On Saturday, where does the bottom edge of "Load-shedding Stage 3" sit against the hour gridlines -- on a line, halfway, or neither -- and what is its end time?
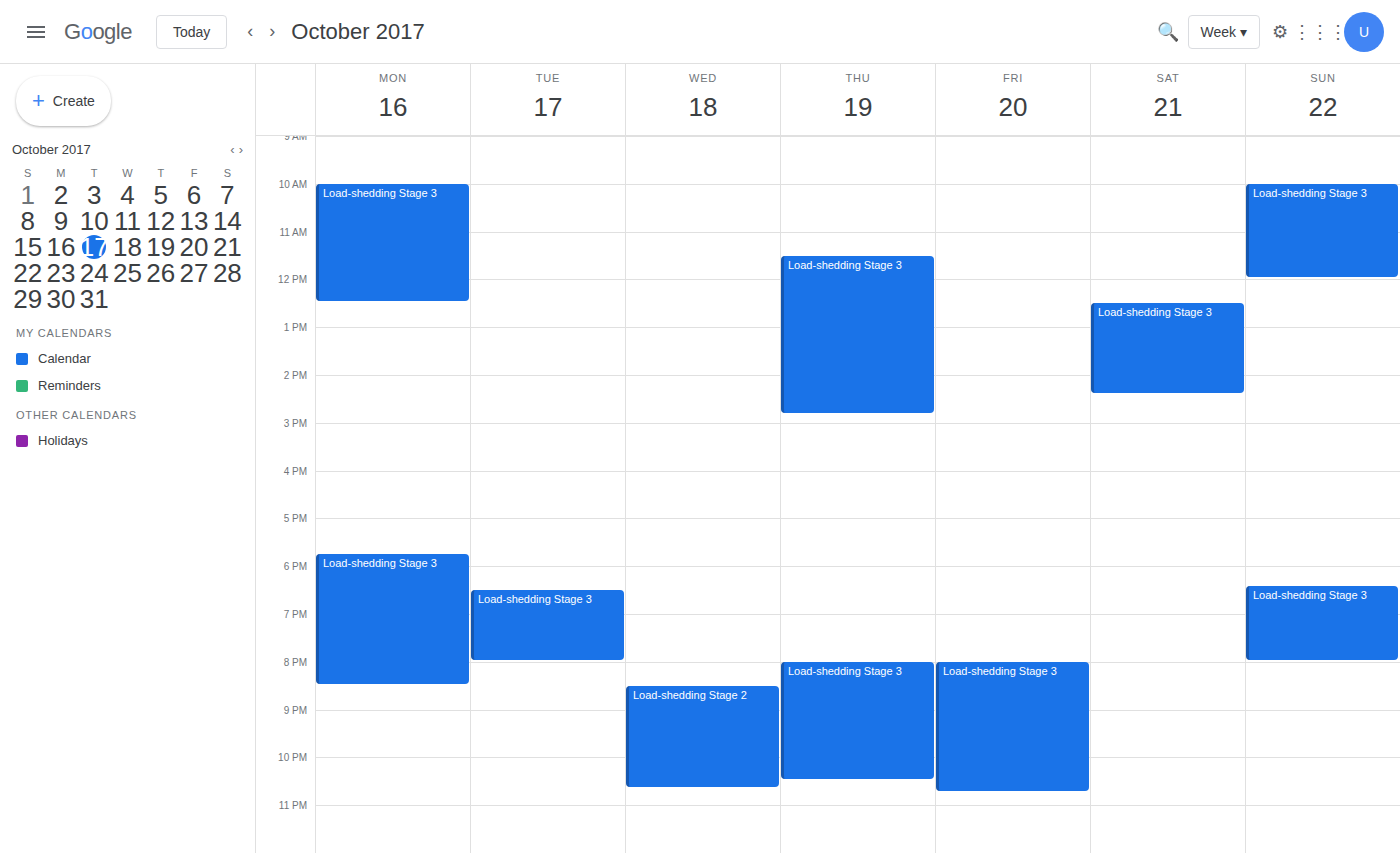
2:25 PM -- neither: 25 minutes below the 2 PM line and 35 minutes above the 3 PM line.